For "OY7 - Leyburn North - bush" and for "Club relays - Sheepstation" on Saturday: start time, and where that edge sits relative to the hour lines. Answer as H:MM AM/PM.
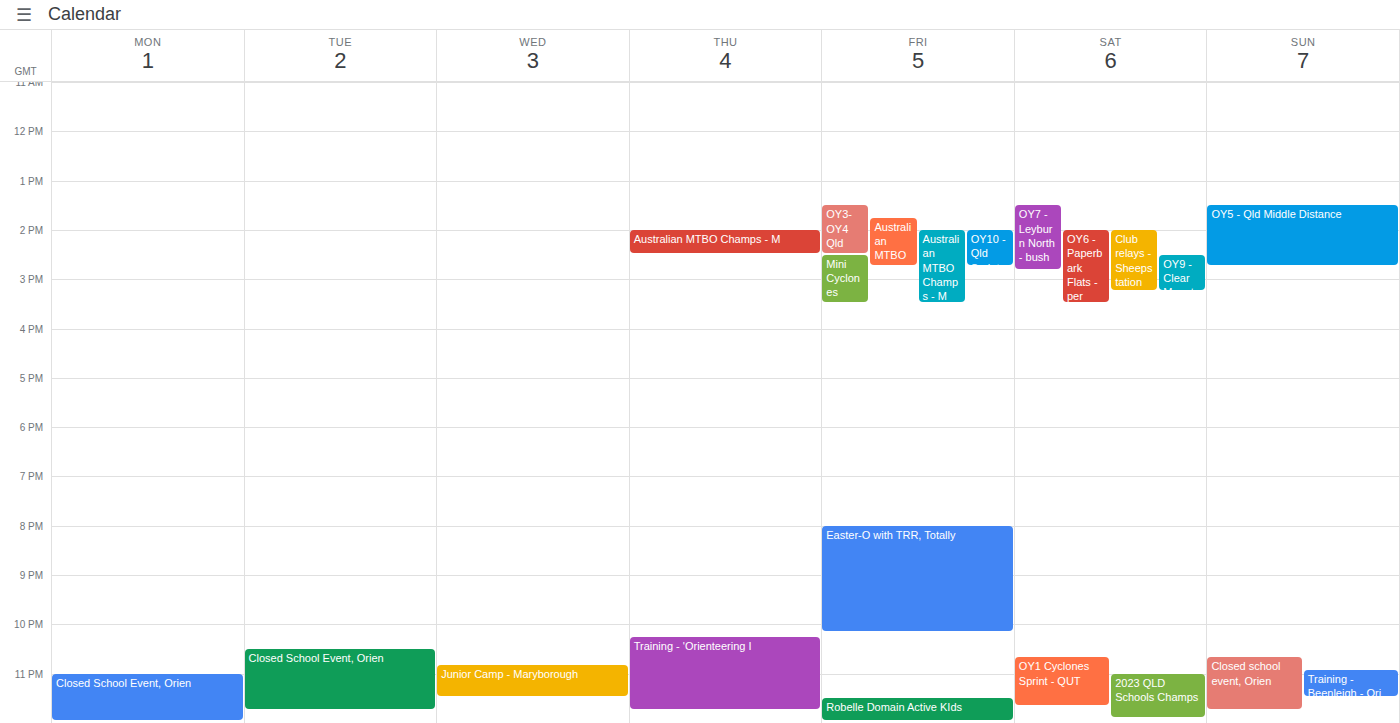
"OY7 - Leyburn North - bush": 1:30 PM, halfway between the 1 PM and 2 PM lines. "Club relays - Sheepstation": 2:00 PM, exactly on the 2 PM line.